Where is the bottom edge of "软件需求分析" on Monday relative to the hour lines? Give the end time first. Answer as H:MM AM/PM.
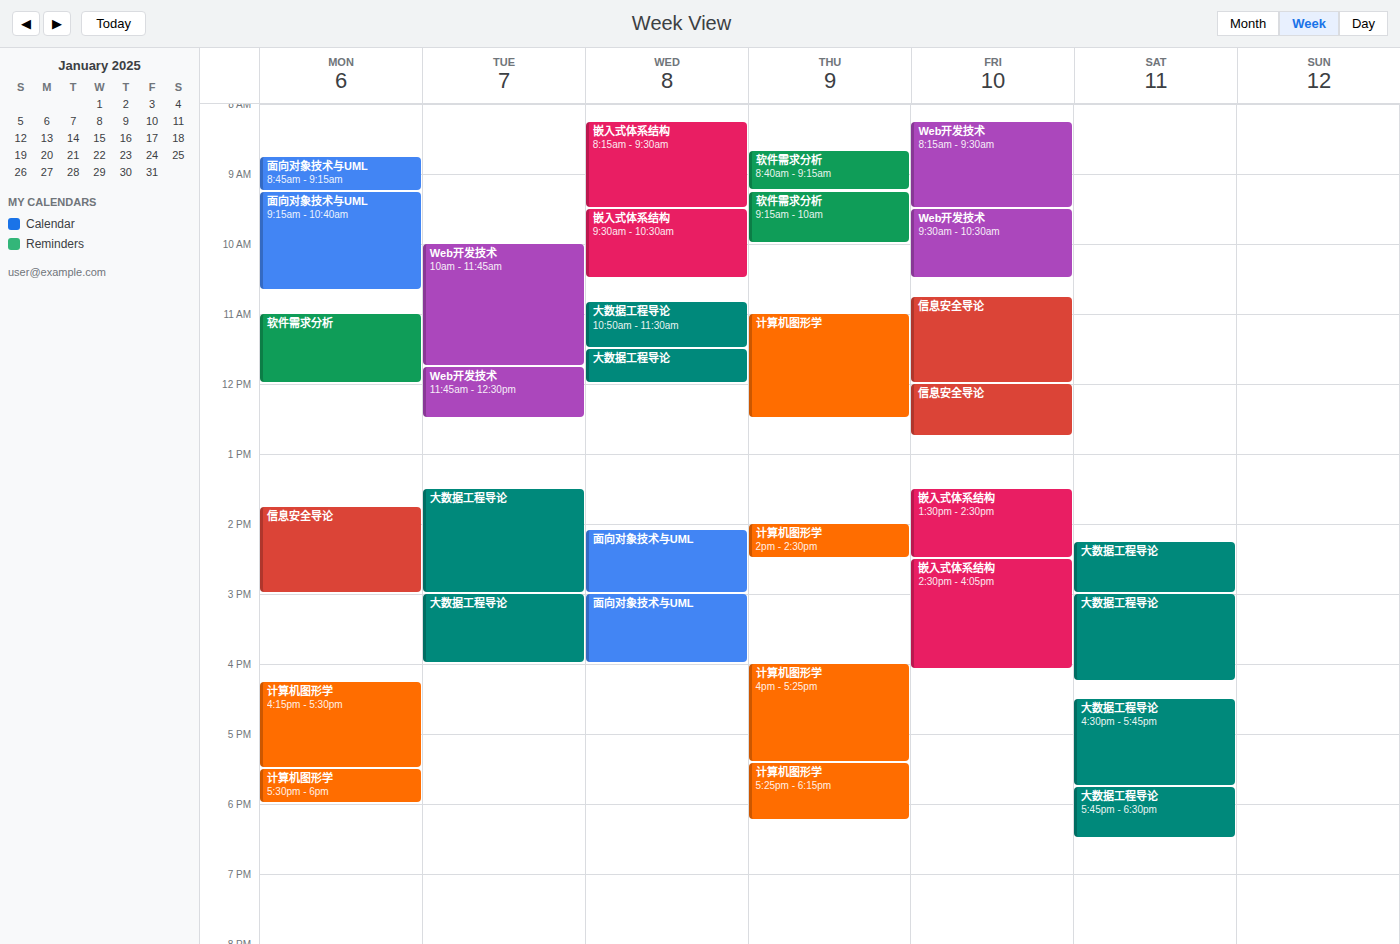
12:00 PM -- exactly on the 12 PM line.